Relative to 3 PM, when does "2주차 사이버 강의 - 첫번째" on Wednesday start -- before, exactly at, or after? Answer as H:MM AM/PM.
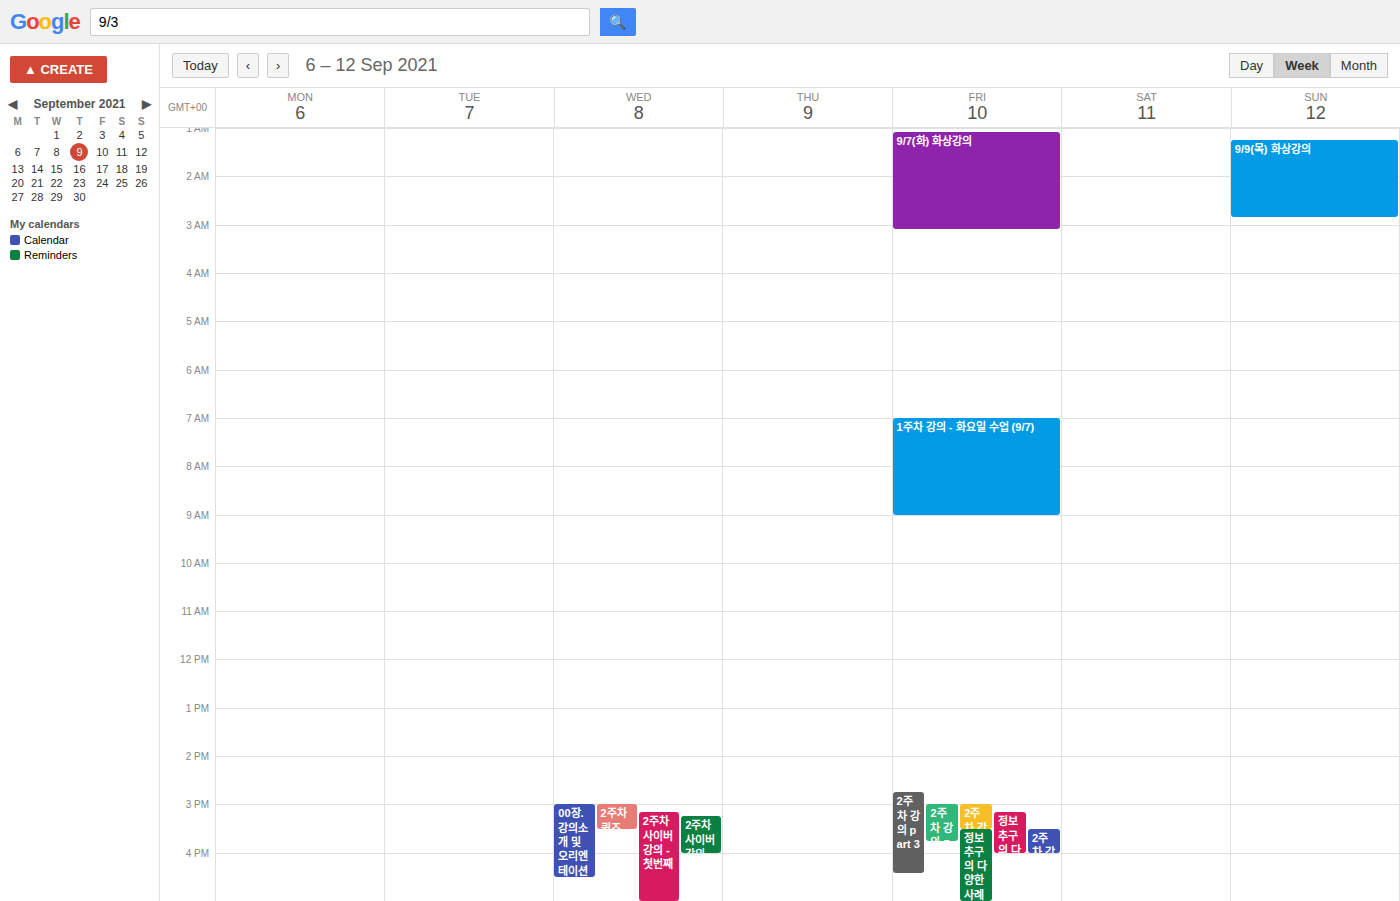
3:10 PM -- after 3 PM, 10 minutes below the 3 PM line.